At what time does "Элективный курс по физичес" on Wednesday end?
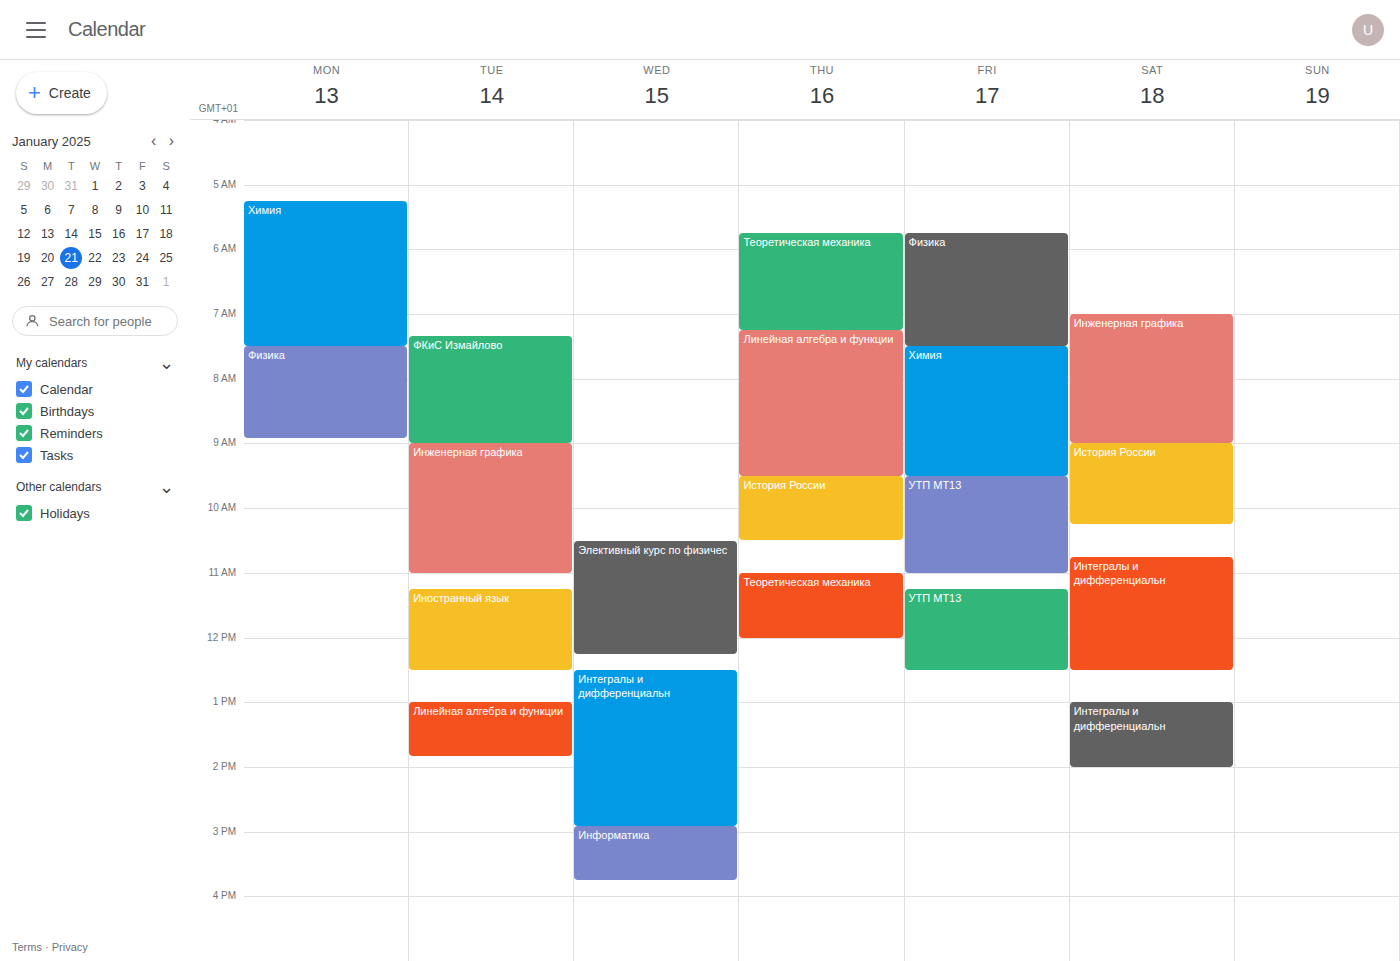
12:15 PM